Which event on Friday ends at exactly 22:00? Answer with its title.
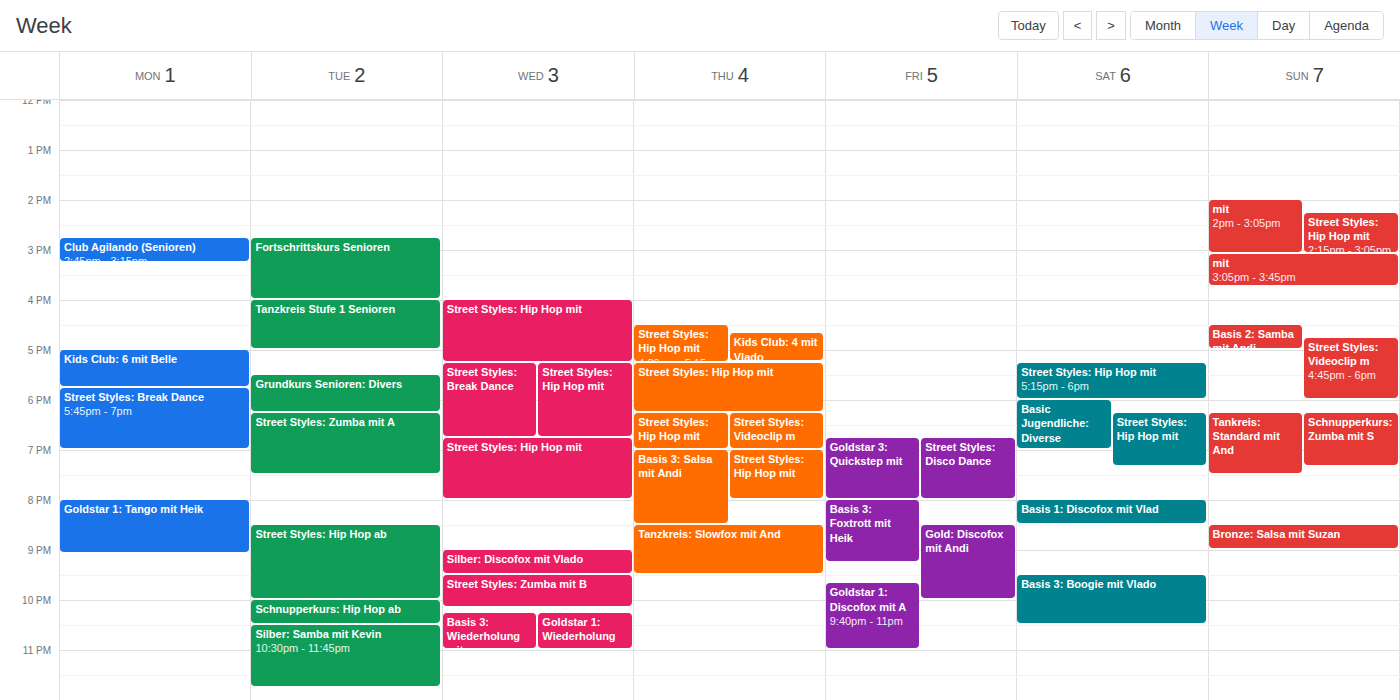
"Gold: Discofox mit Andi"